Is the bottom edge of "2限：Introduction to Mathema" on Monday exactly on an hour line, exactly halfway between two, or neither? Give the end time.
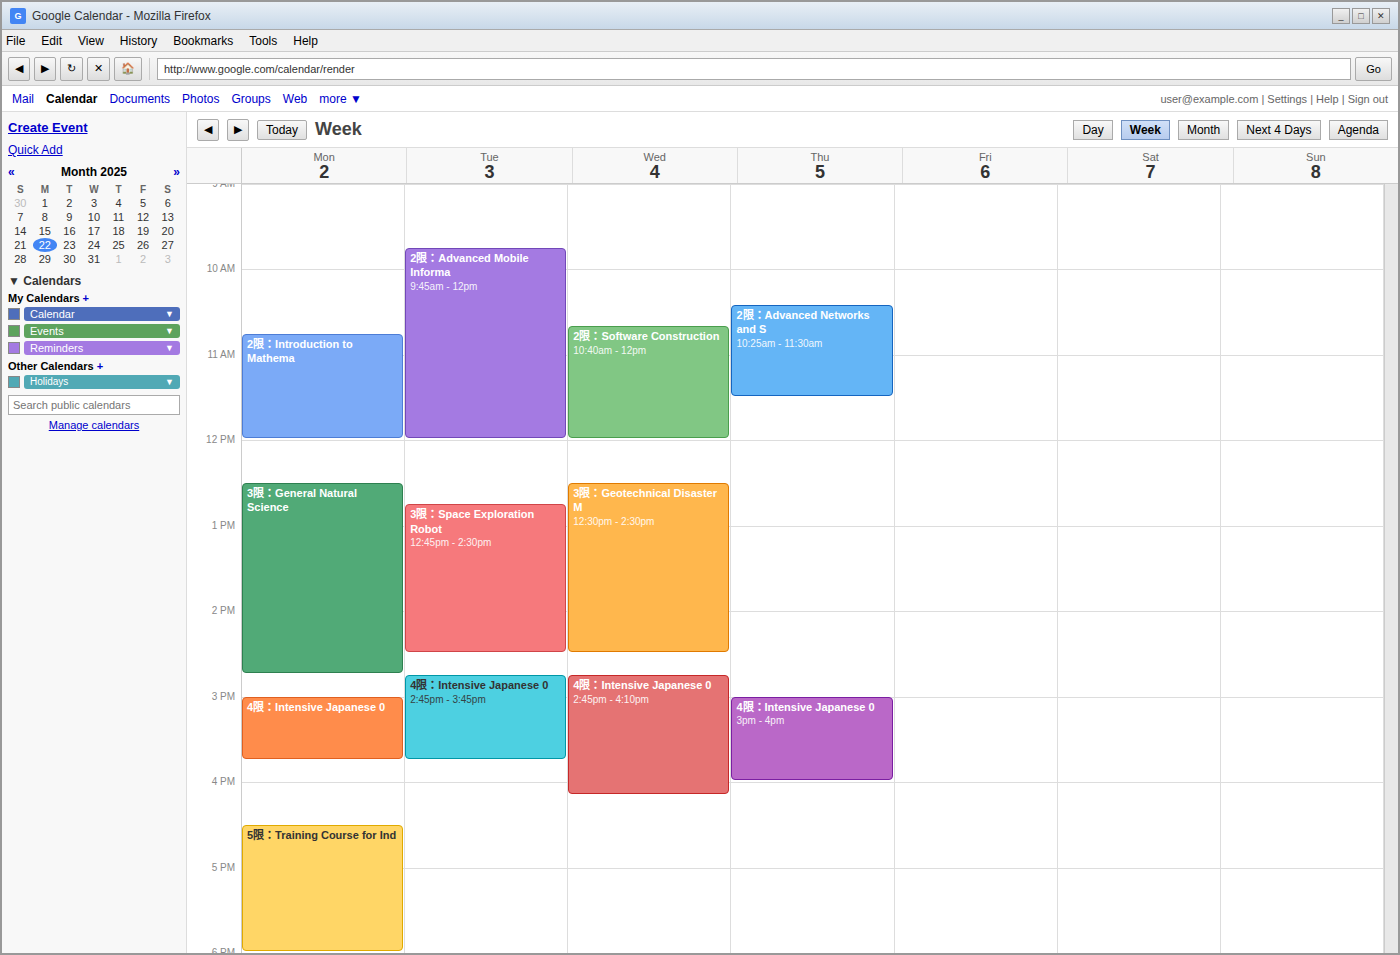
12:00 PM -- exactly on the 12 PM line.